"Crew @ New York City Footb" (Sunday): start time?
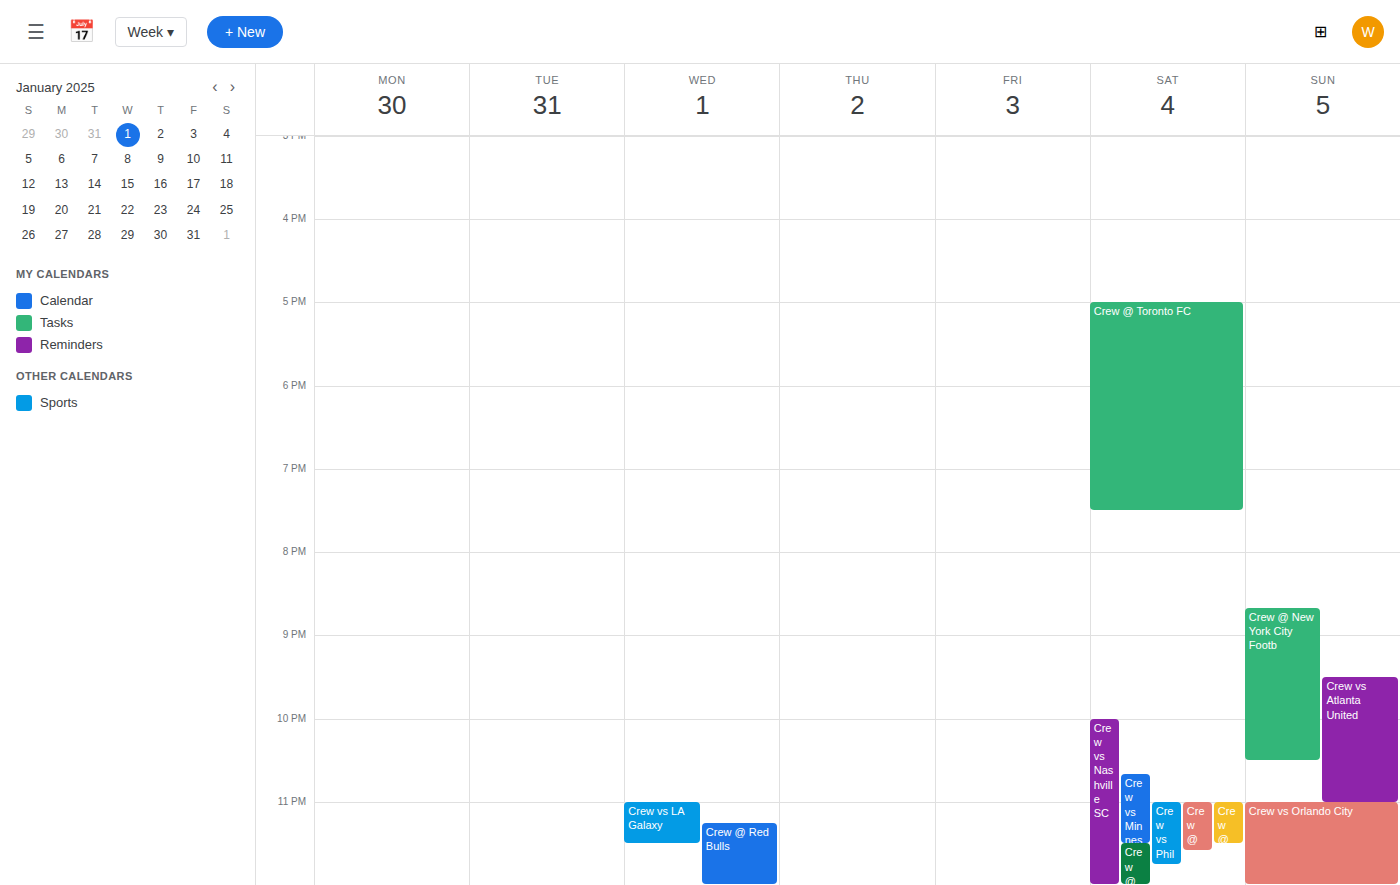
8:40 PM